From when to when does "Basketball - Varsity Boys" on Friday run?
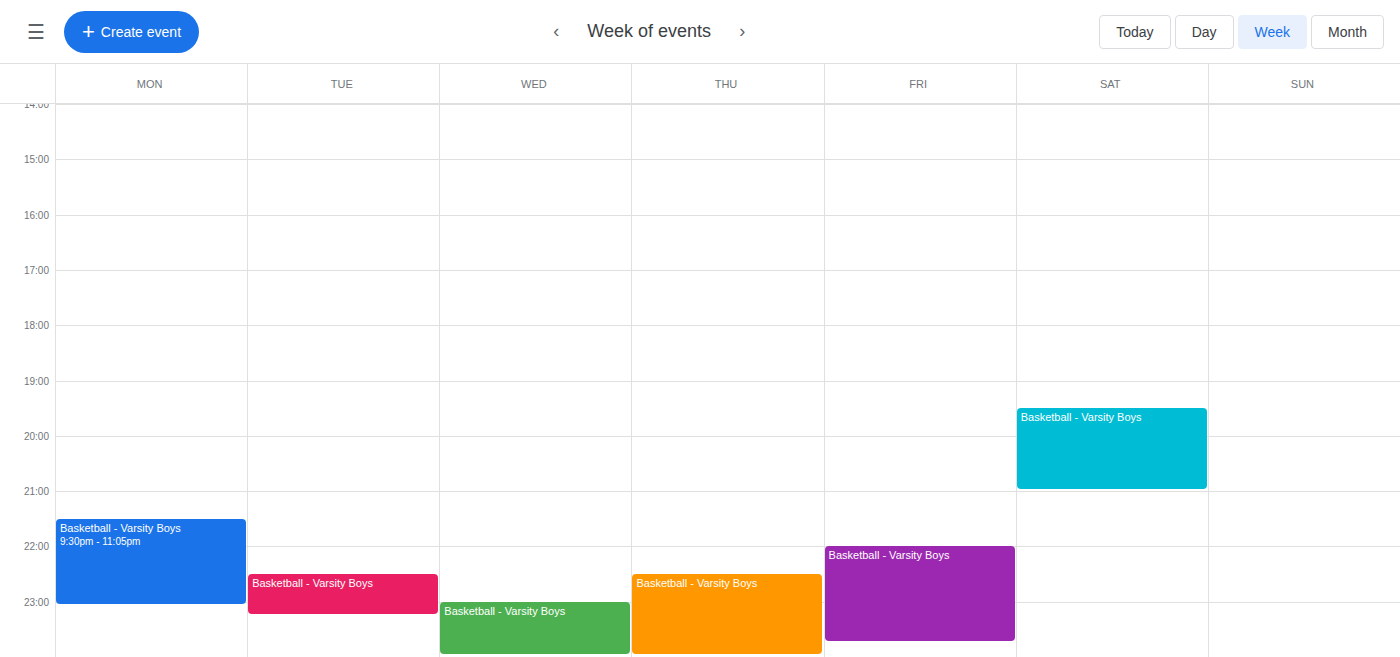
10:00 PM to 11:45 PM